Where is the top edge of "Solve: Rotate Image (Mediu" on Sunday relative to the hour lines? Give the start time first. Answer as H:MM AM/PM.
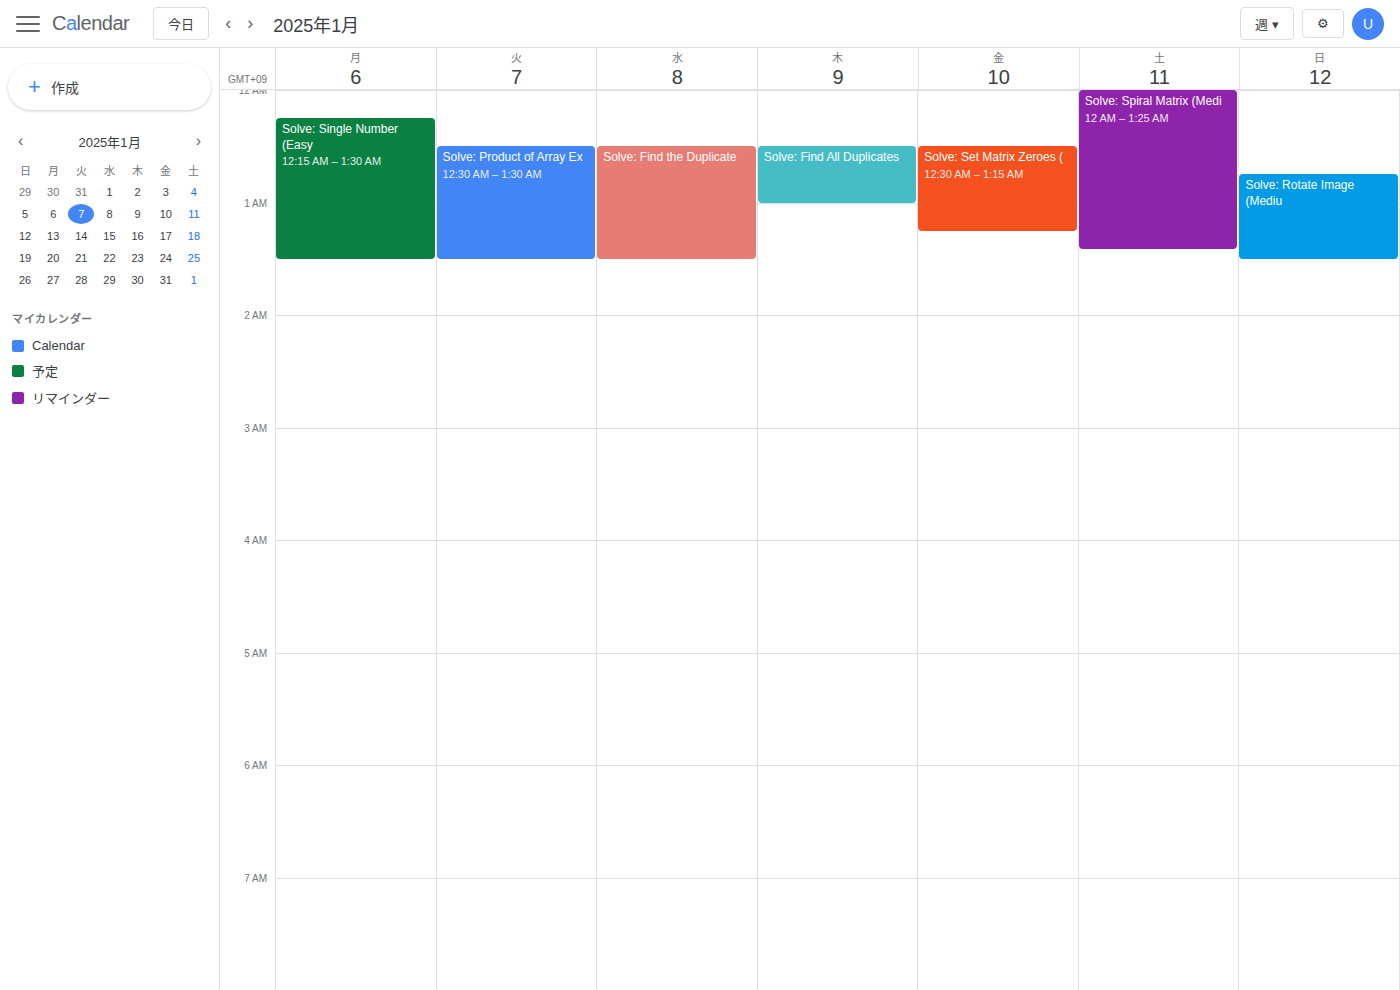
12:45 AM -- neither: three quarters of the way from the 12 AM line to the 1 AM line.